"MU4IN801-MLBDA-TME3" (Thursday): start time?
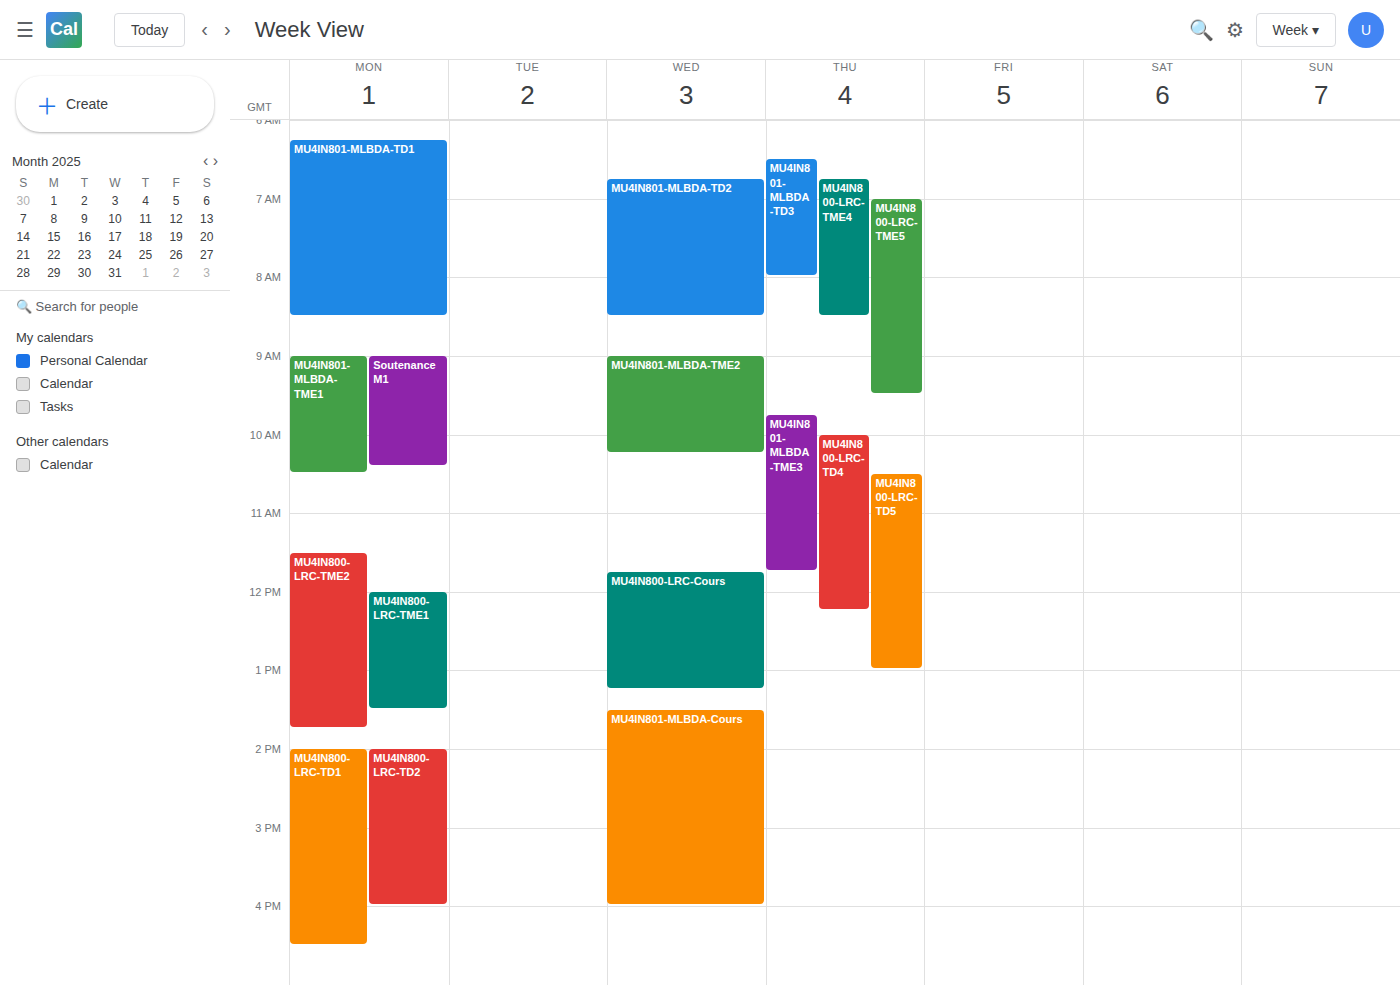
9:45 AM